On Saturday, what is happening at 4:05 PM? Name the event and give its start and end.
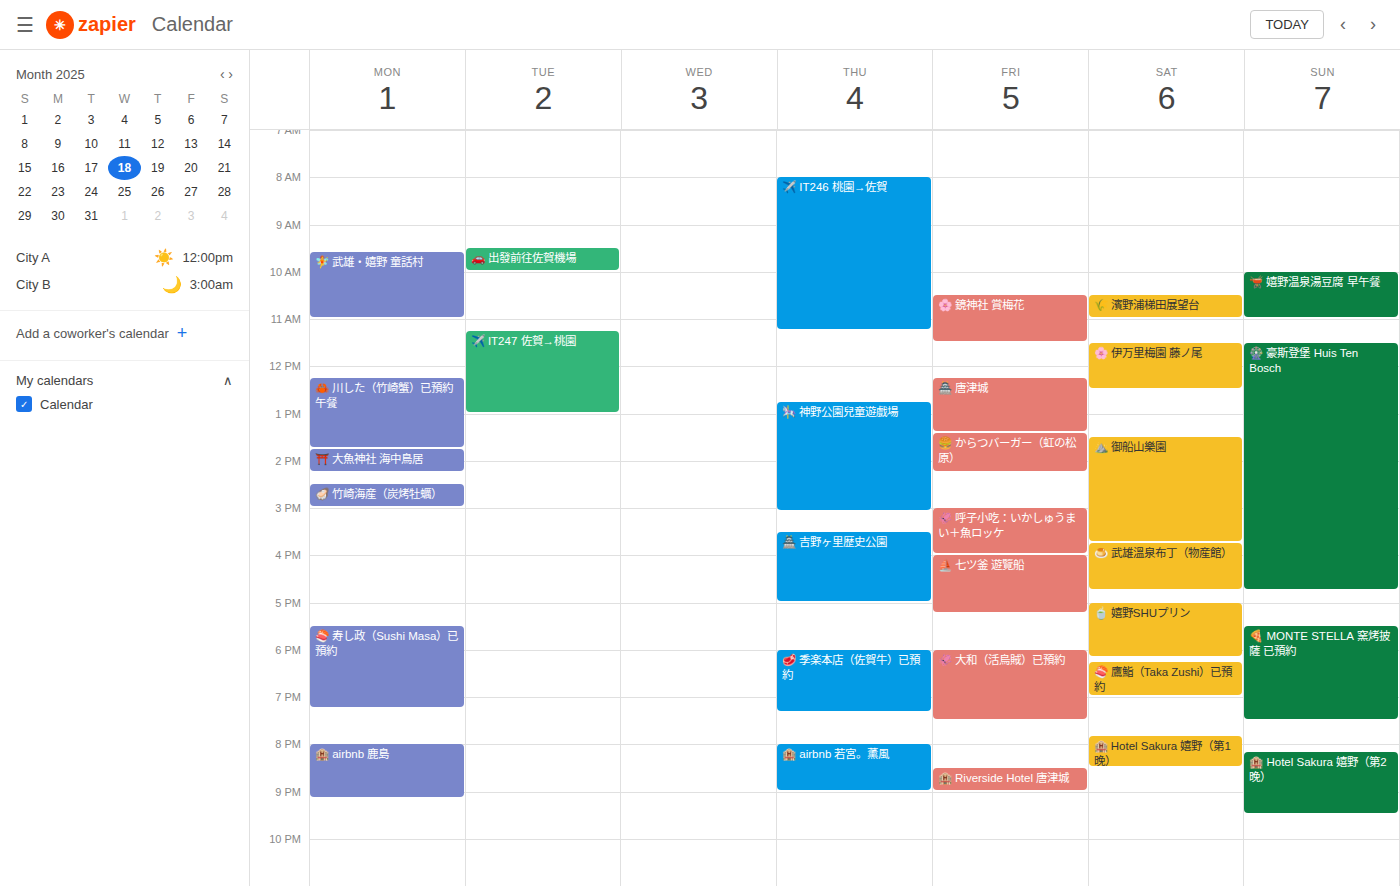
"🍮 武雄溫泉布丁（物産館）", 3:45 PM to 4:45 PM